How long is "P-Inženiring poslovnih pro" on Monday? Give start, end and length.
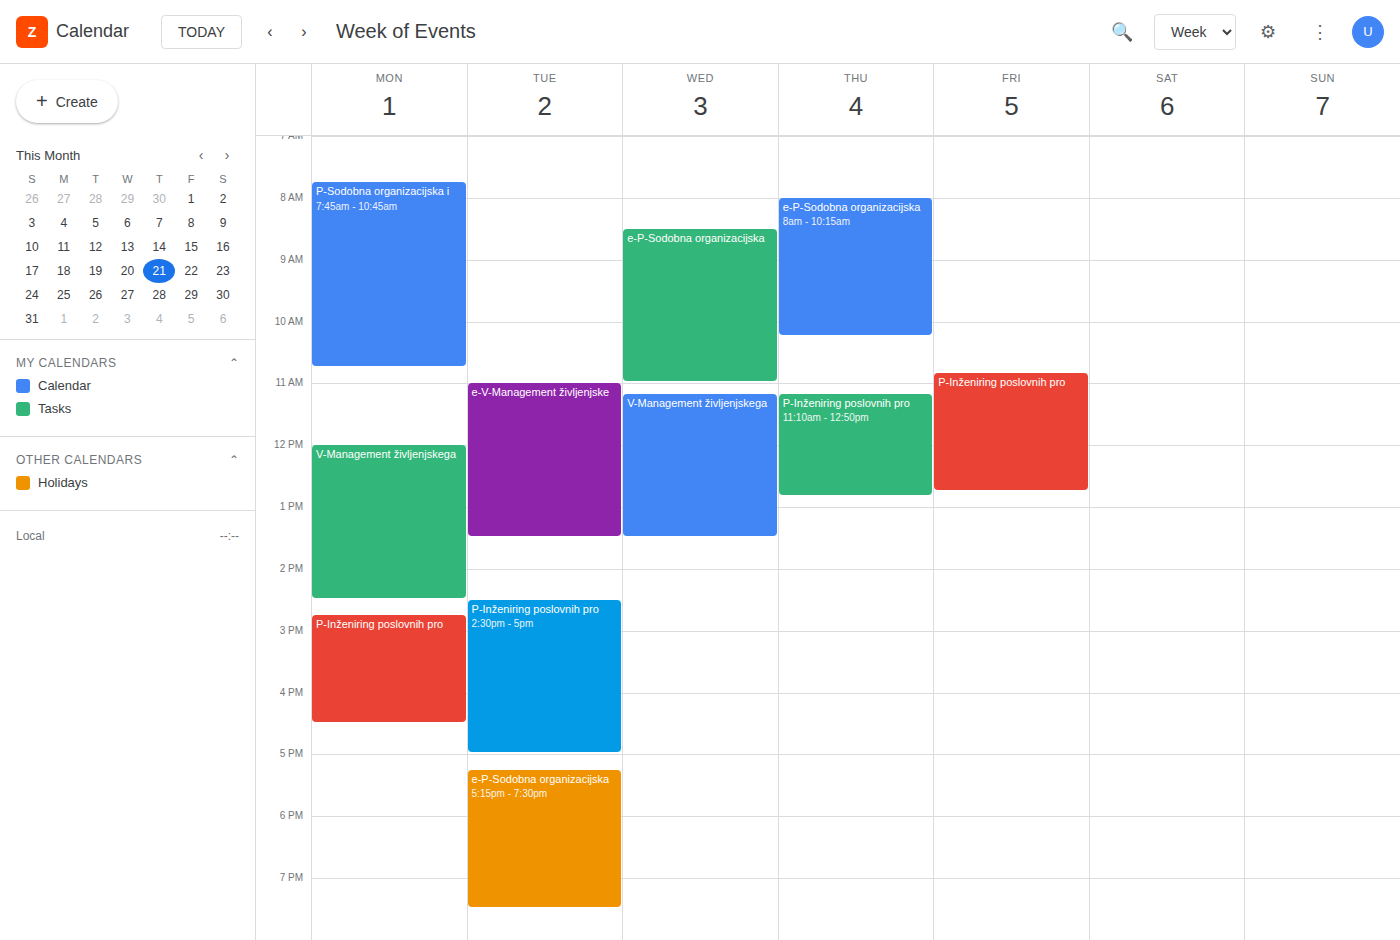
14:45 to 16:30, 1 hour 45 minutes